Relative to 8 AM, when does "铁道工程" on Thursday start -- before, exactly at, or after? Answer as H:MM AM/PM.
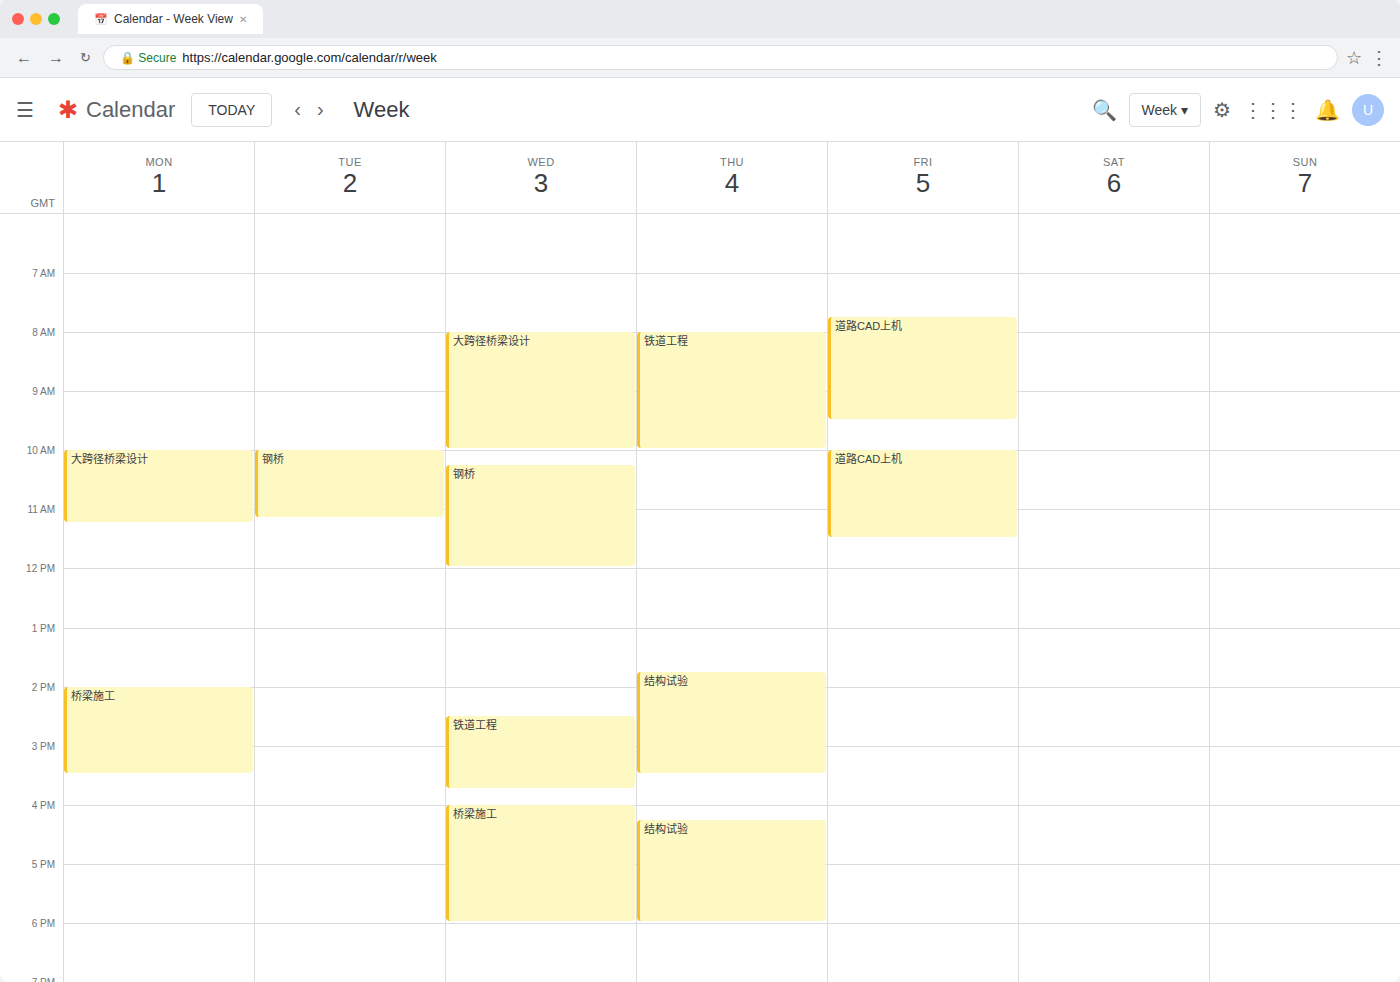
8:00 AM -- exactly at 8 AM, on the 8 AM line.